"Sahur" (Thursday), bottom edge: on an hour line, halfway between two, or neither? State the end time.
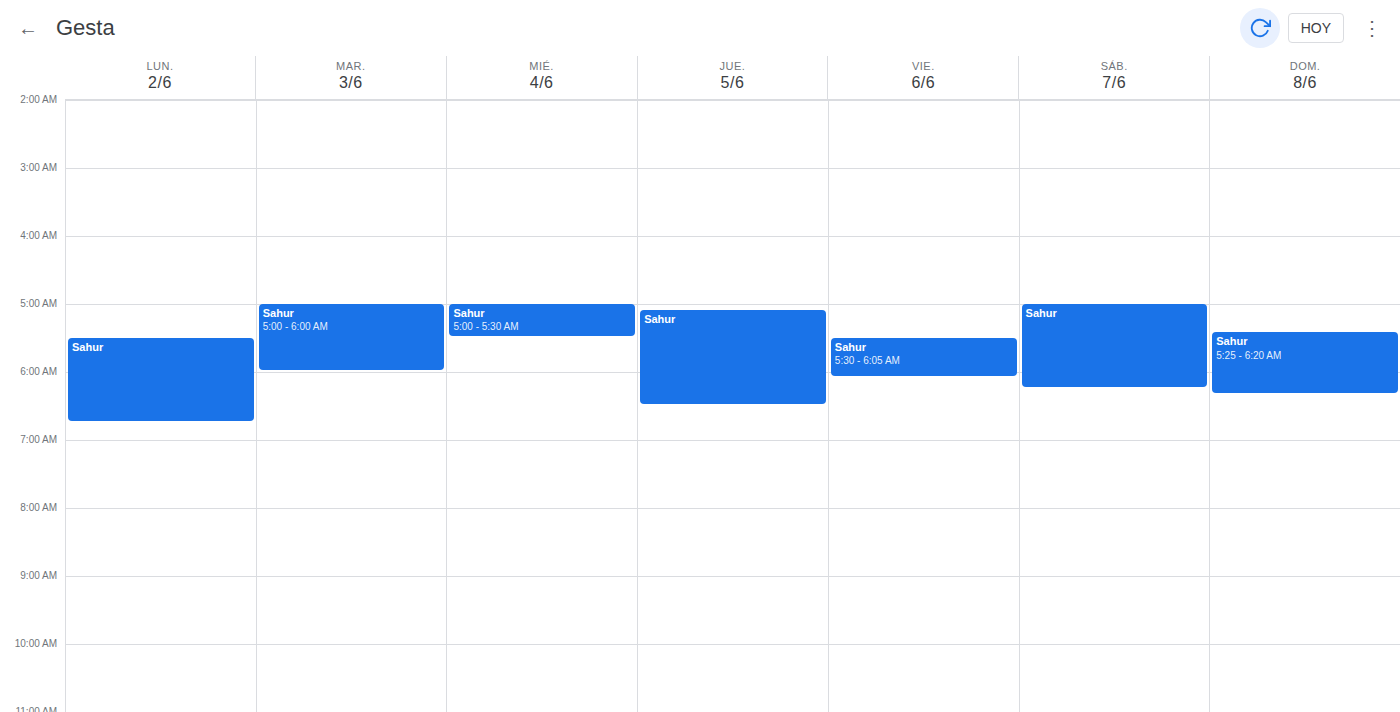
6:30 AM -- halfway between the 6 AM and 7 AM lines.